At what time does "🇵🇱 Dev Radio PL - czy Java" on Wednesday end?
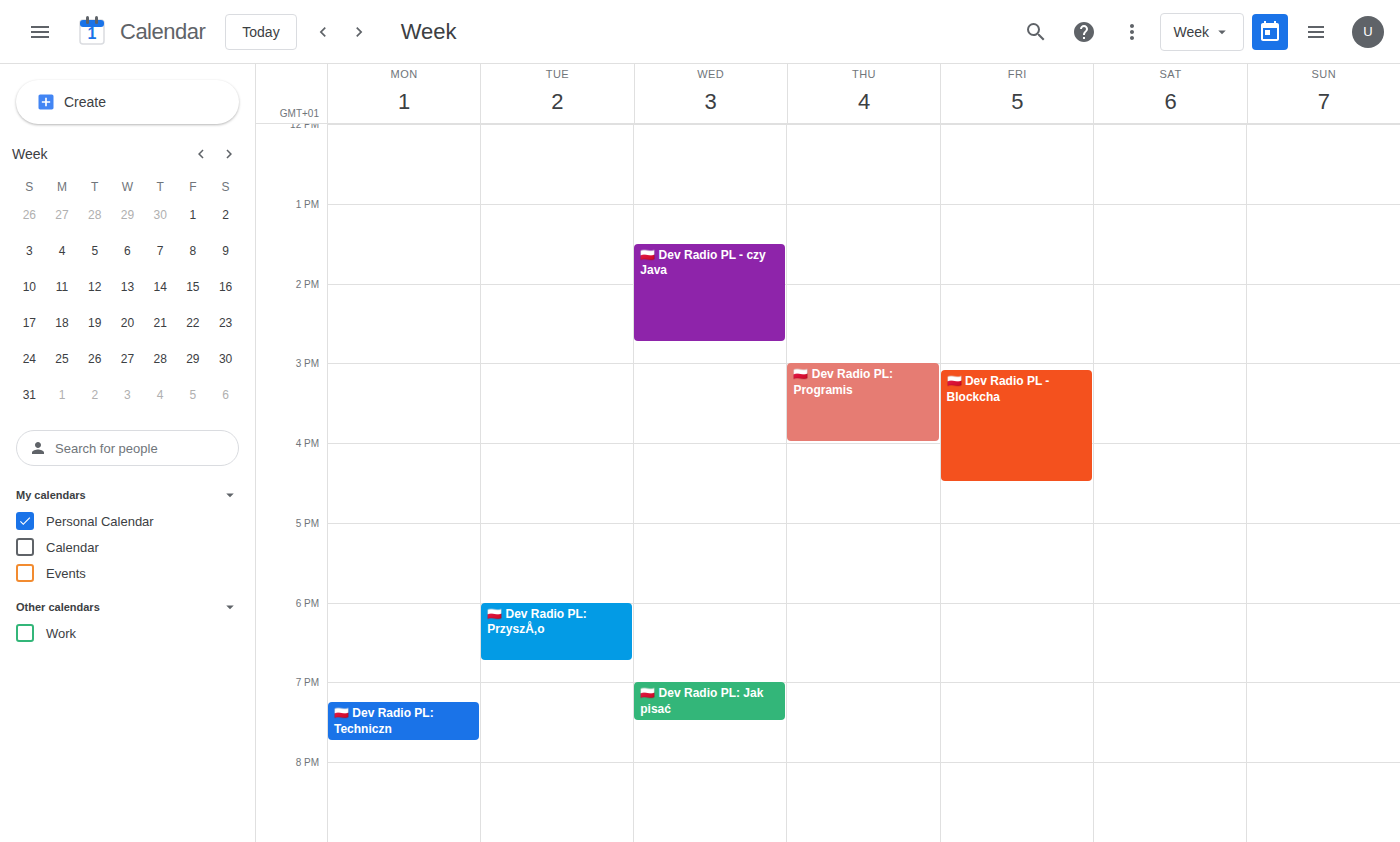
2:45 PM